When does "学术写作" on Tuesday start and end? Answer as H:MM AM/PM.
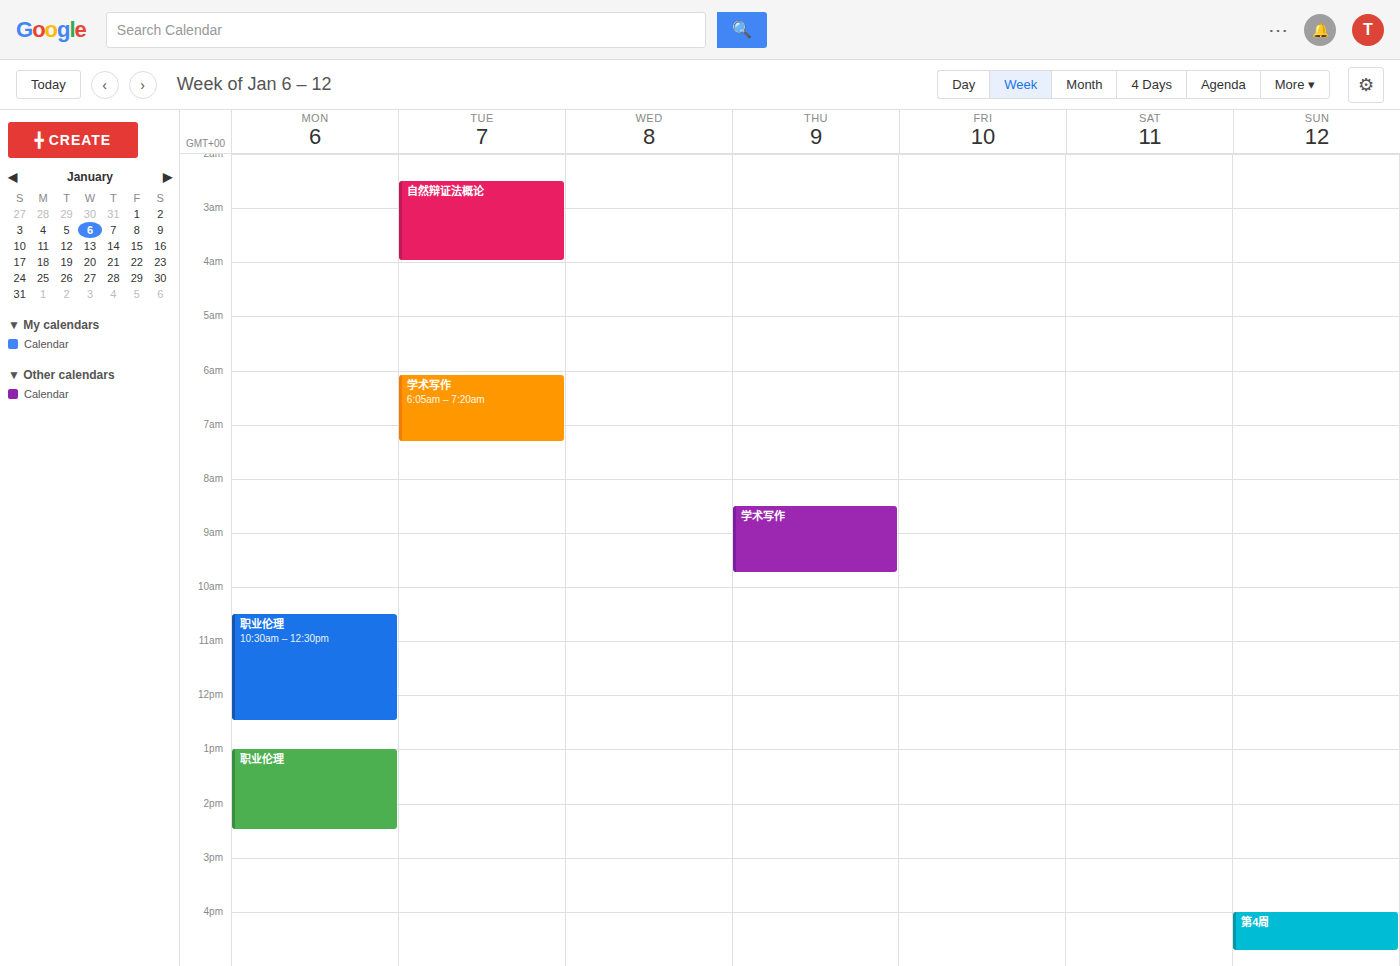
6:05 AM to 7:20 AM